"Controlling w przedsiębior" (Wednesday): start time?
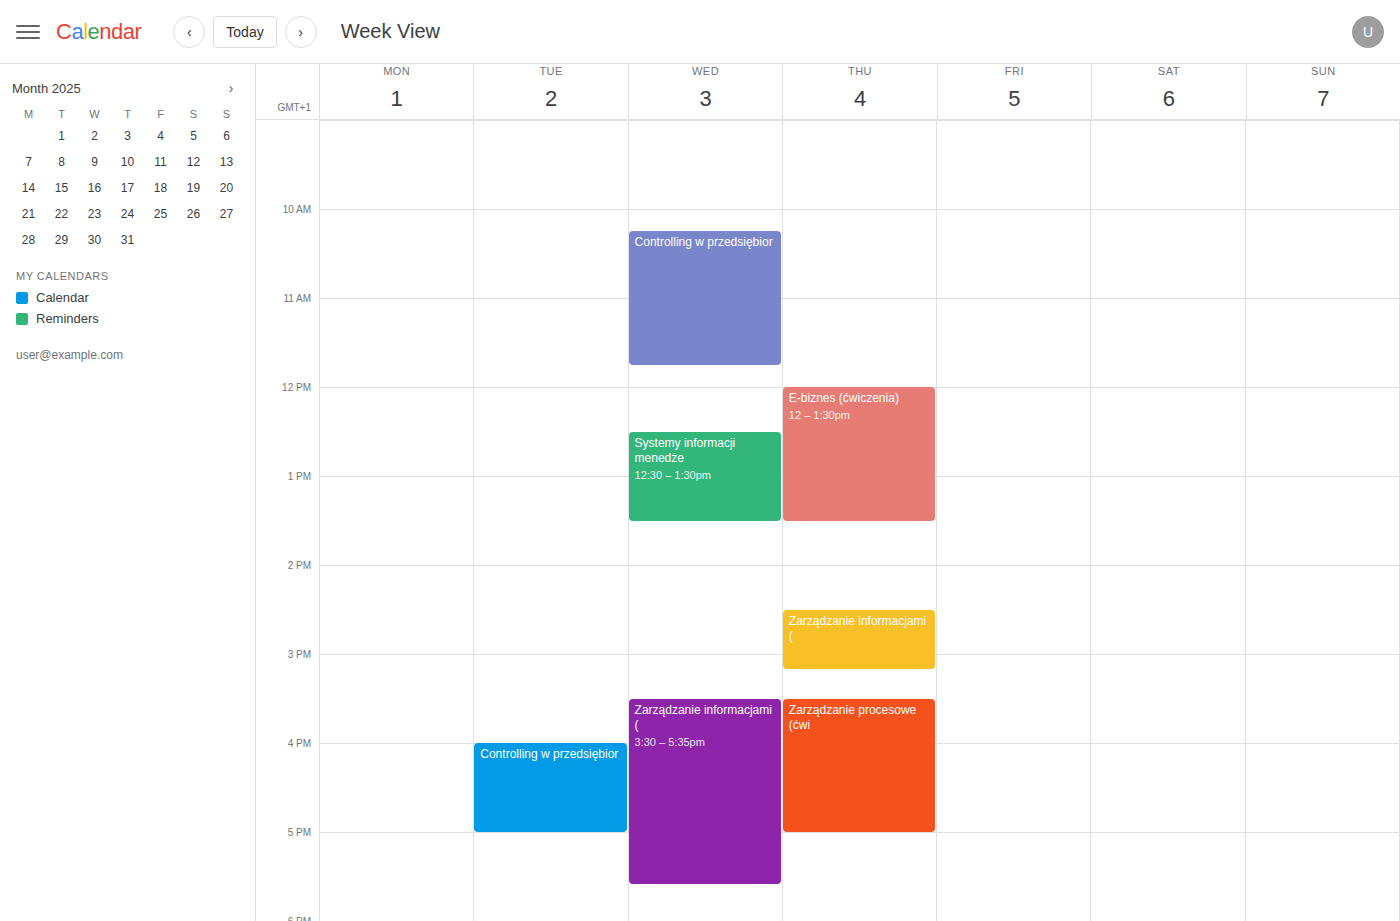
10:15 AM